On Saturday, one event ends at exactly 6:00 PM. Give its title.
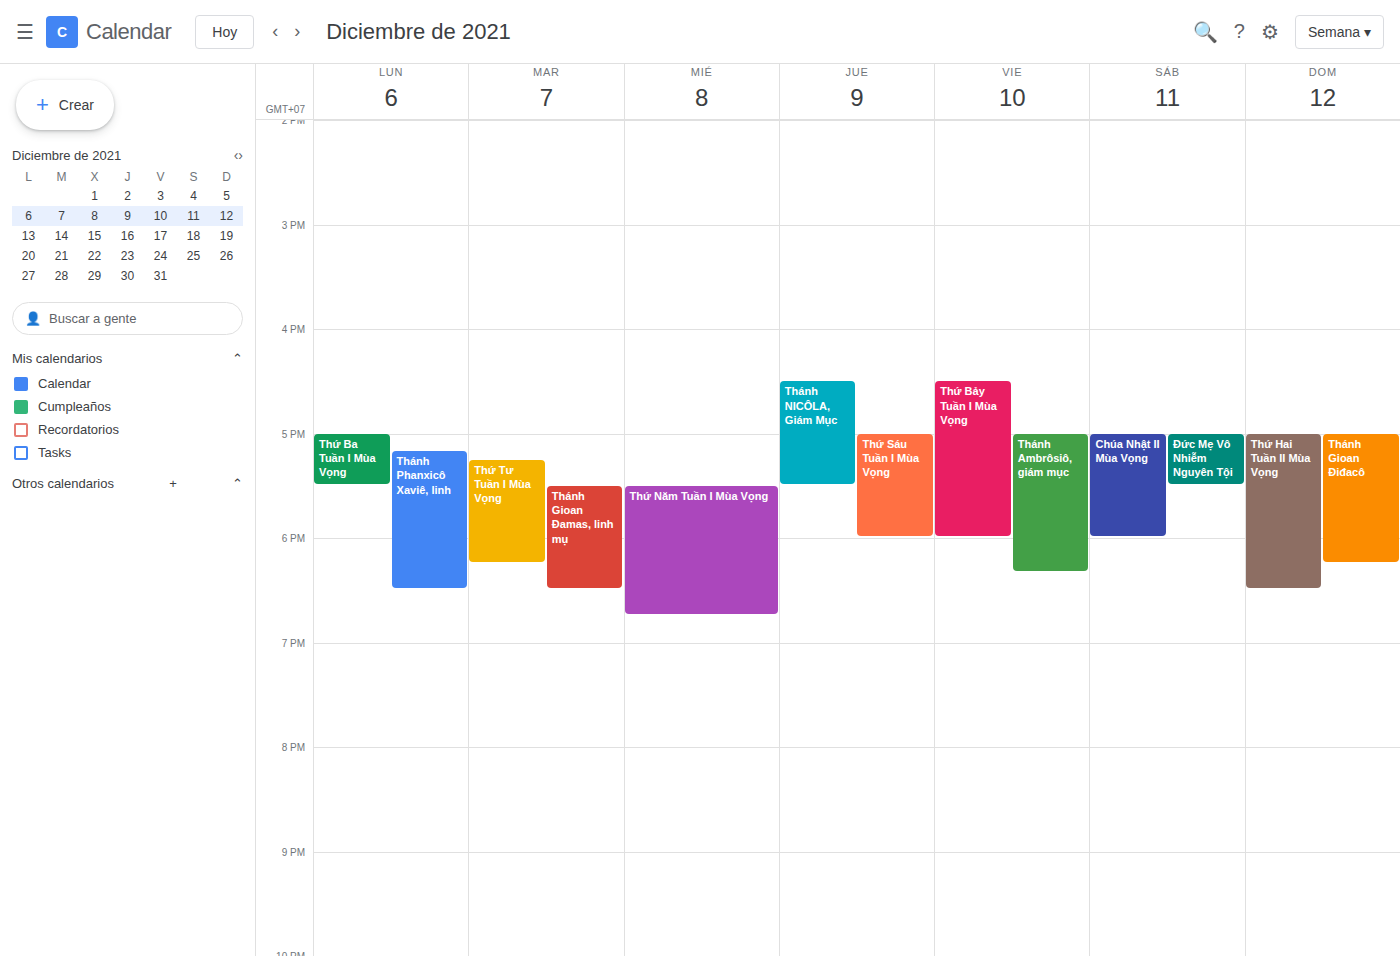
"Chúa Nhật II Mùa Vọng"